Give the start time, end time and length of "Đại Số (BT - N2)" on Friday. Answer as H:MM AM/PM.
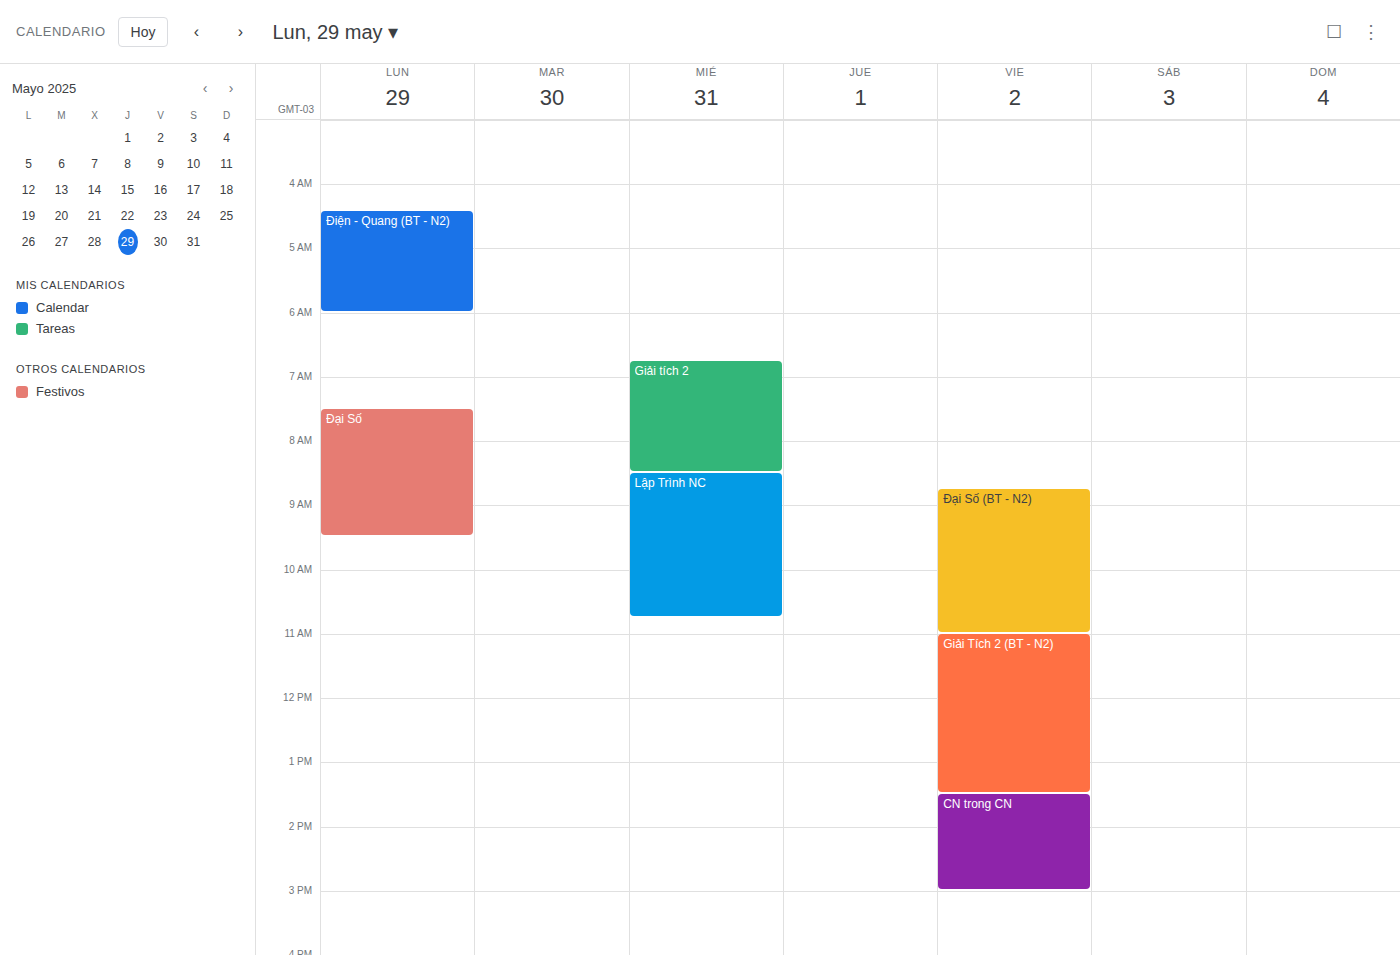
8:45 AM to 11:00 AM, 2 hours 15 minutes